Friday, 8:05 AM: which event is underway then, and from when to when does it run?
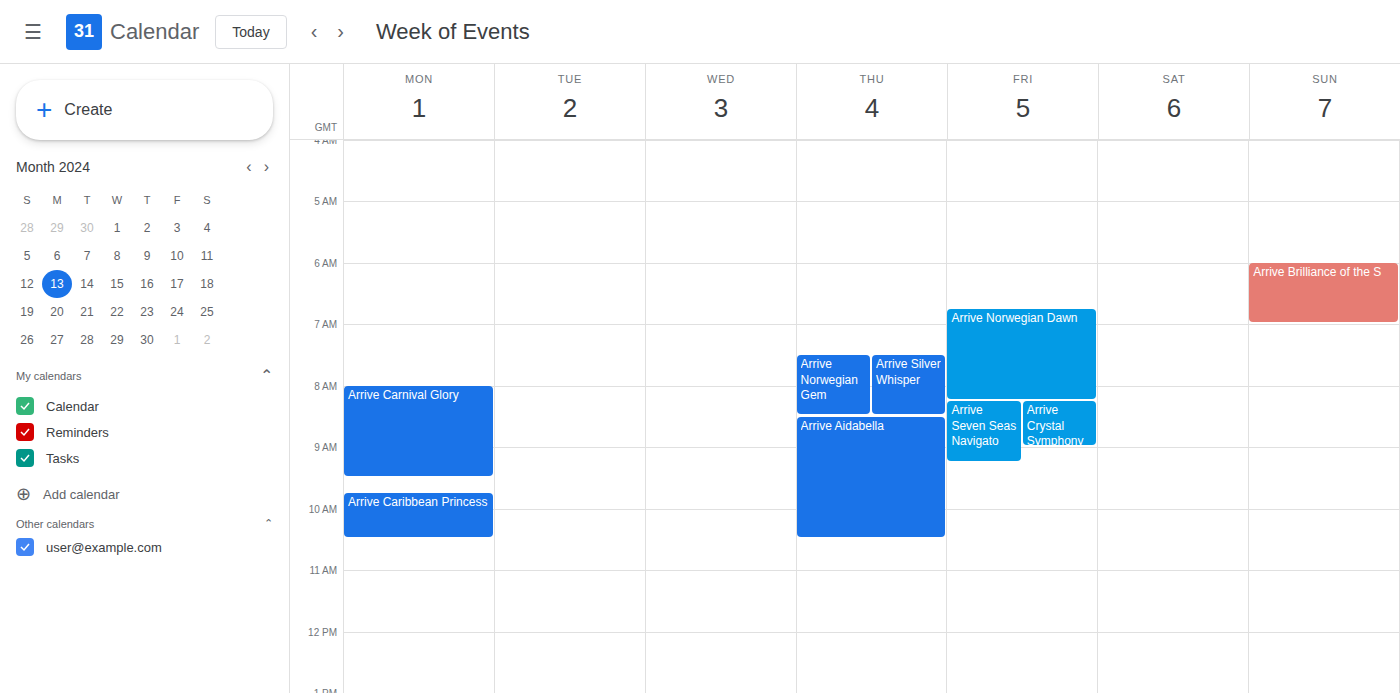
"Arrive Norwegian Dawn", 6:45 AM to 8:15 AM